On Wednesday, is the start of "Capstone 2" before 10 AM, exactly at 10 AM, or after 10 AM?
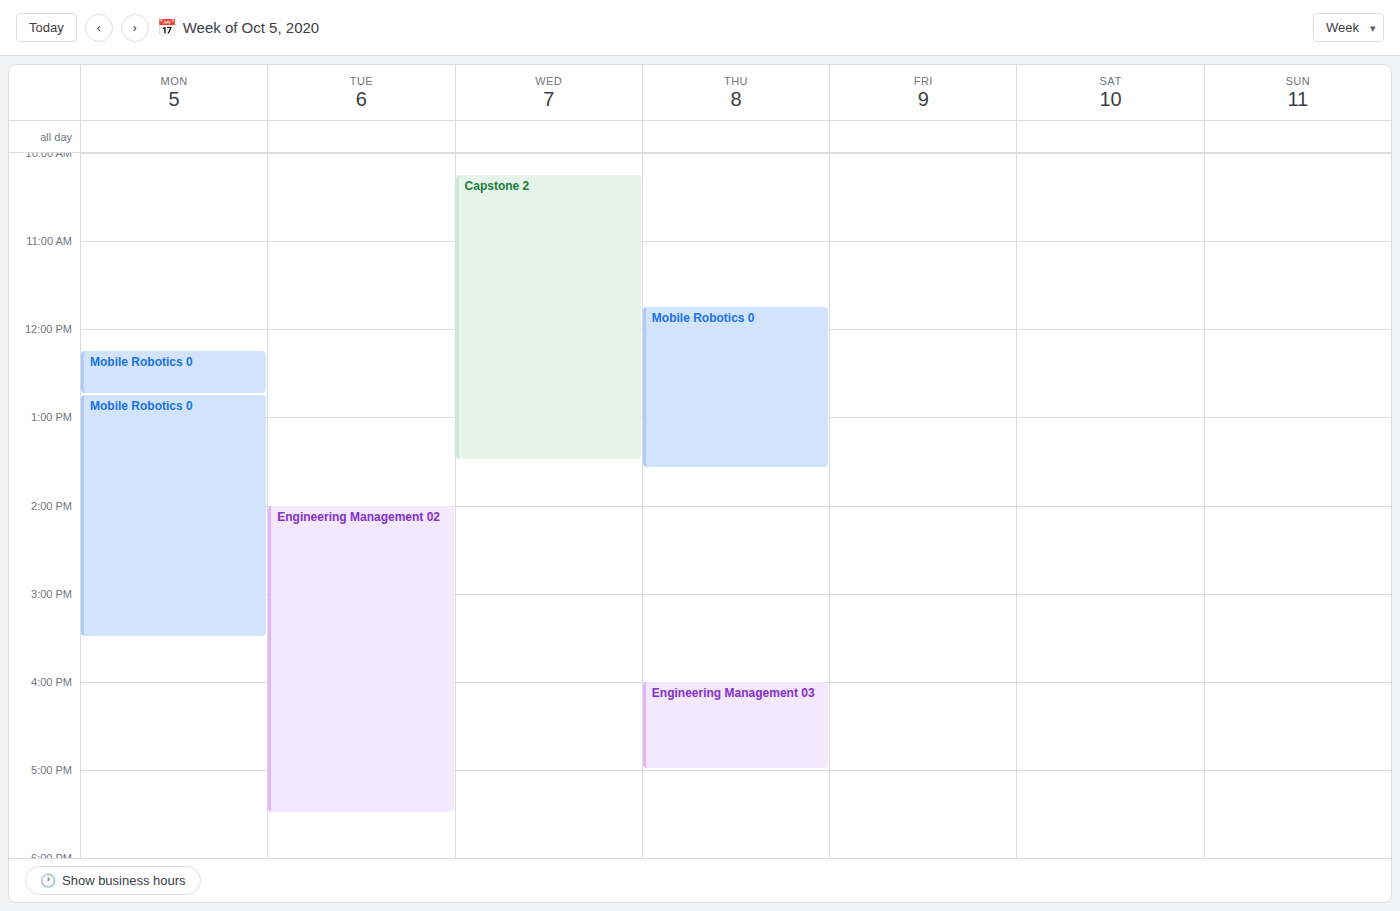
10:15 AM -- after 10 AM, 15 minutes below the 10 AM line.